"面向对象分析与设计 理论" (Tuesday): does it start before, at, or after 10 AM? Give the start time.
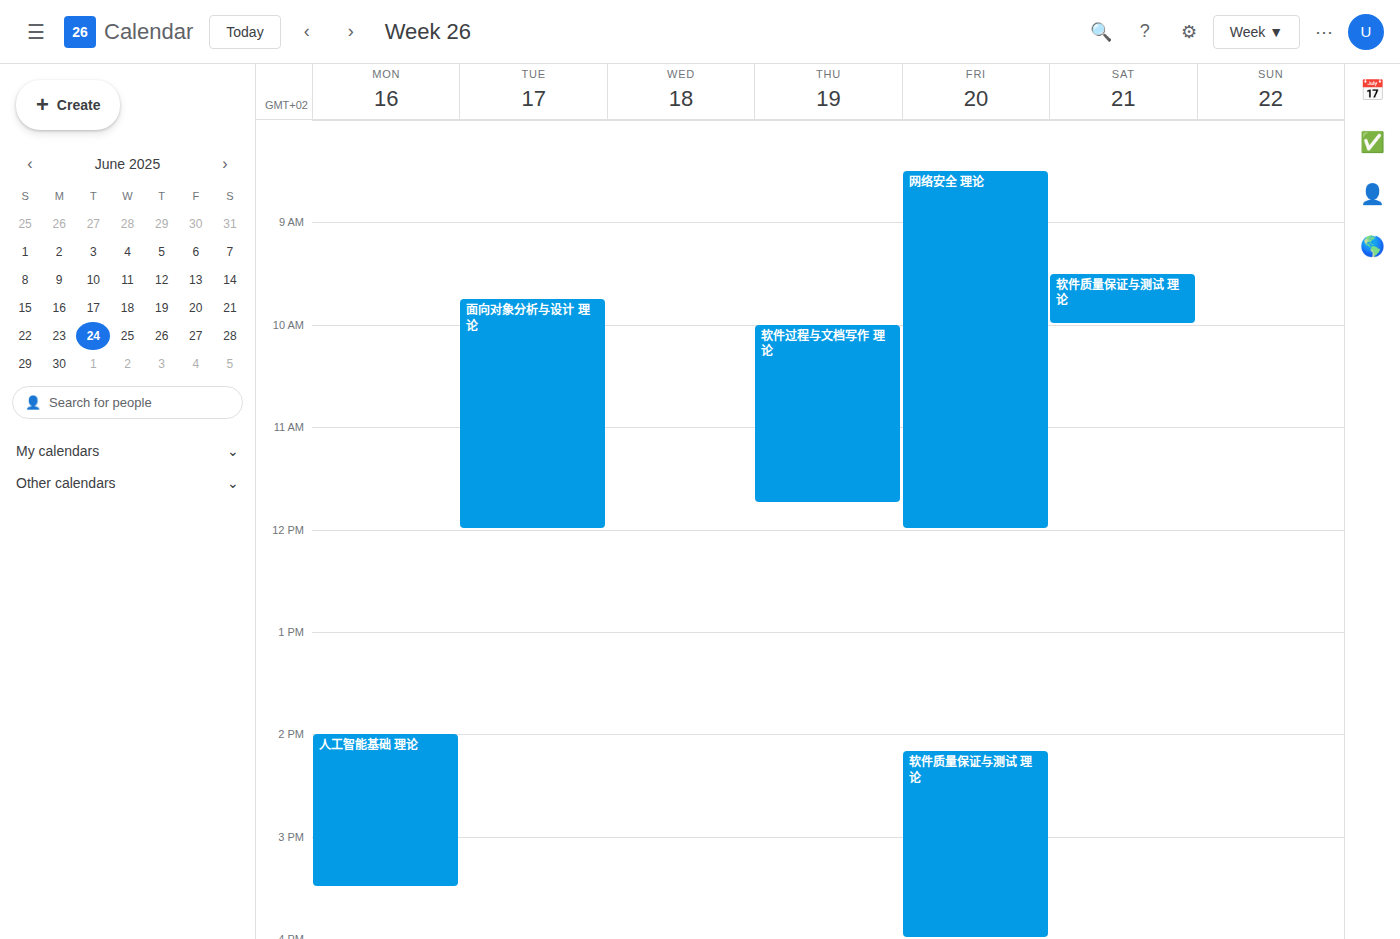
9:45 AM -- before 10 AM, 15 minutes above the 10 AM line.